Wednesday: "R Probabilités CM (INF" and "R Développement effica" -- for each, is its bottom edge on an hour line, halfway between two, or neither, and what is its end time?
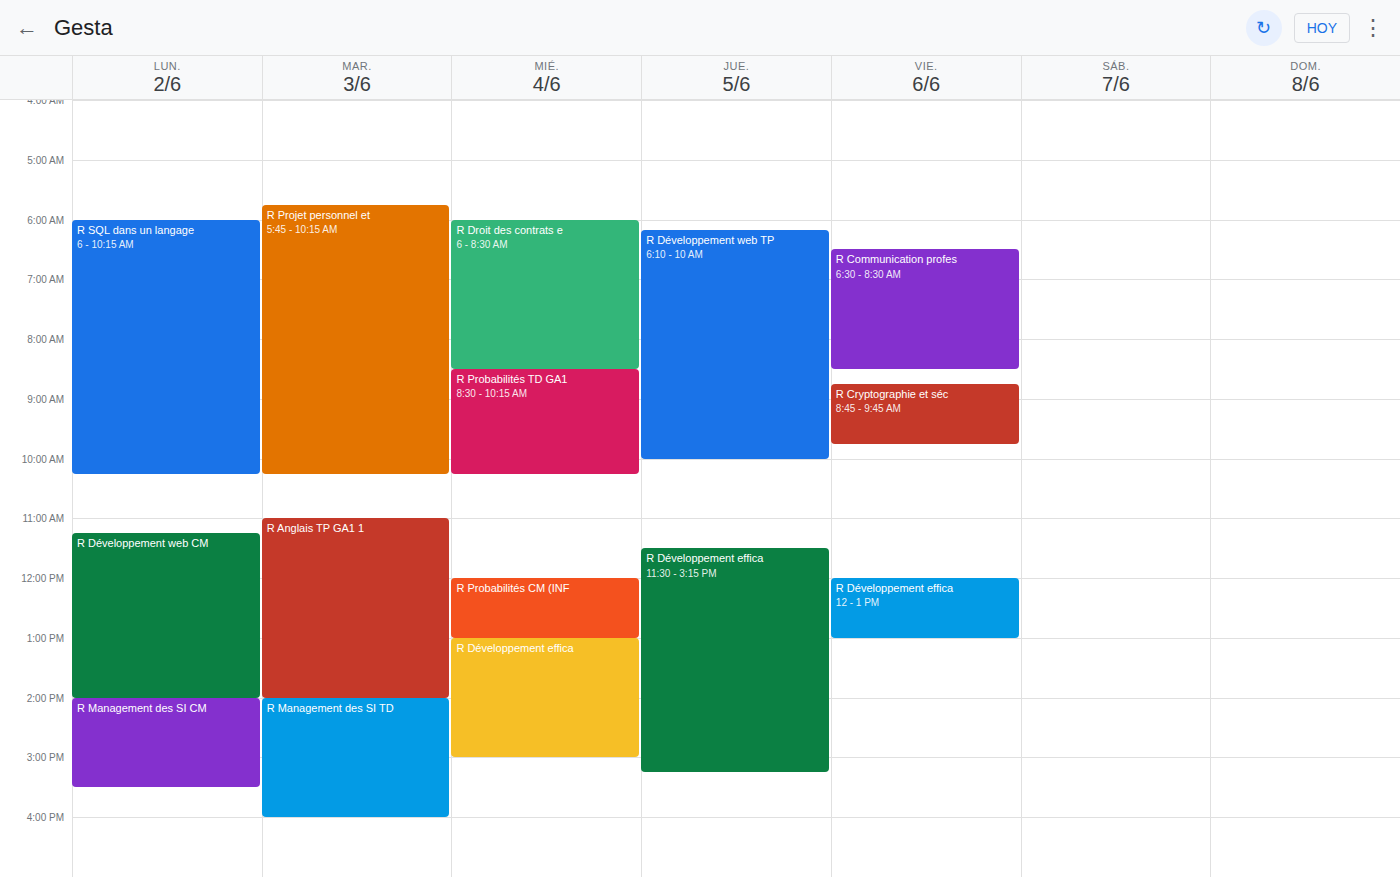
"R Probabilités CM (INF": 1:00 PM, exactly on the 1 PM line. "R Développement effica": 3:00 PM, exactly on the 3 PM line.